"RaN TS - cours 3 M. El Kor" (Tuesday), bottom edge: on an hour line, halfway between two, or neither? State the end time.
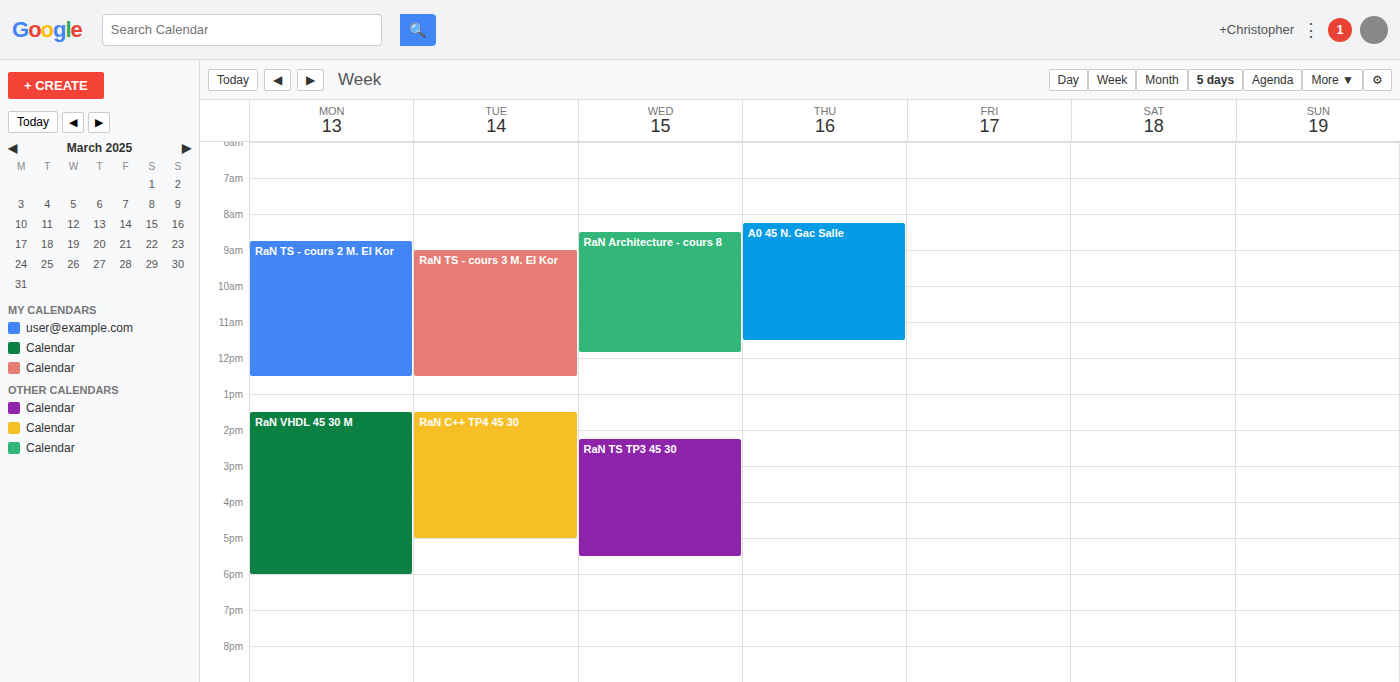
12:30 PM -- halfway between the 12 PM and 1 PM lines.